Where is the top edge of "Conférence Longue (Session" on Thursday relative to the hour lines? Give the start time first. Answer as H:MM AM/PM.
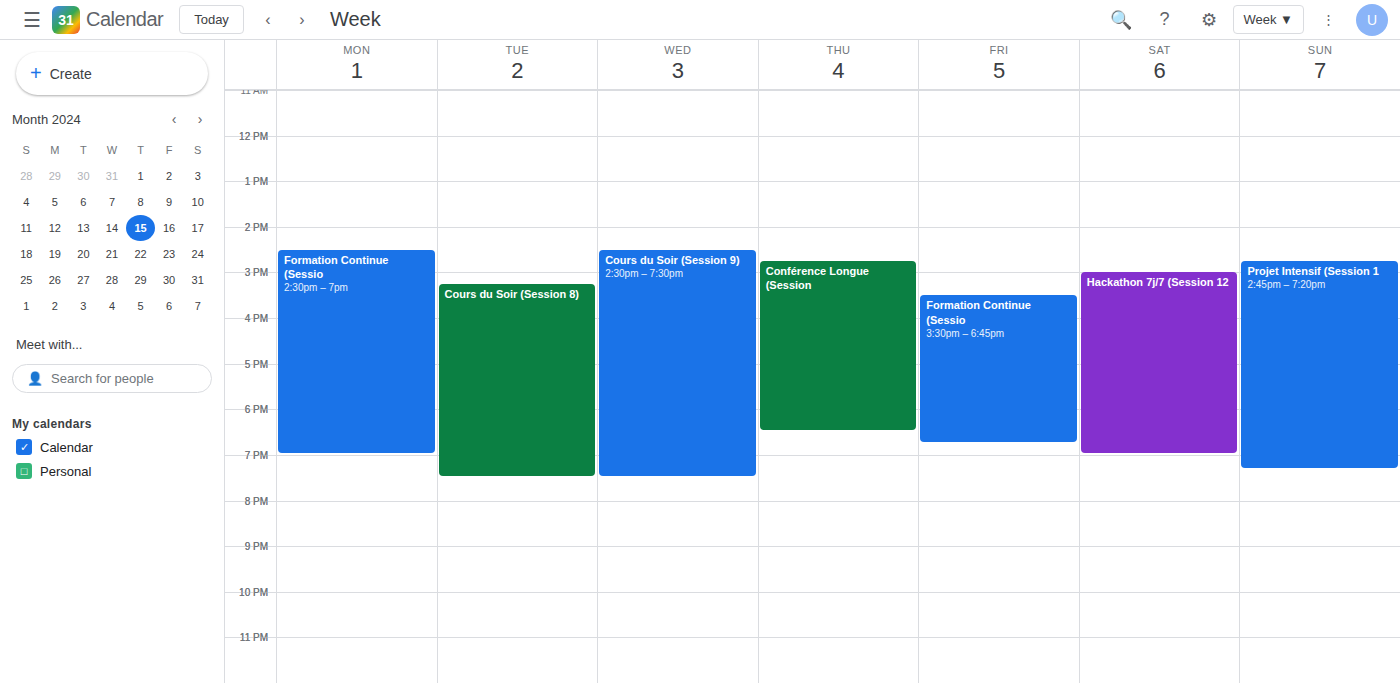
2:45 PM -- neither: three quarters of the way from the 2 PM line to the 3 PM line.